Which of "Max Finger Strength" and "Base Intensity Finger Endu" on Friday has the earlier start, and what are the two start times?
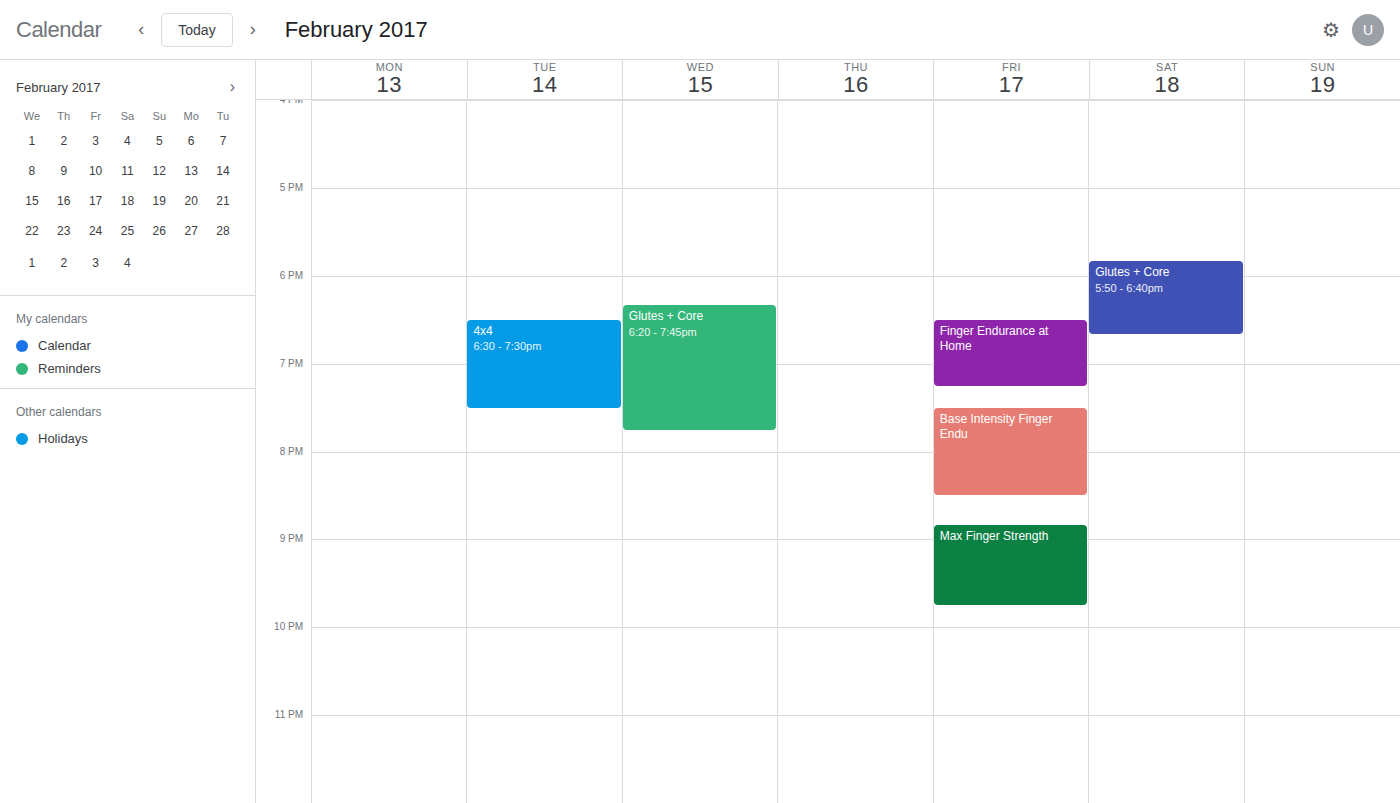
"Base Intensity Finger Endu" 7:30 PM; "Max Finger Strength" 8:50 PM.